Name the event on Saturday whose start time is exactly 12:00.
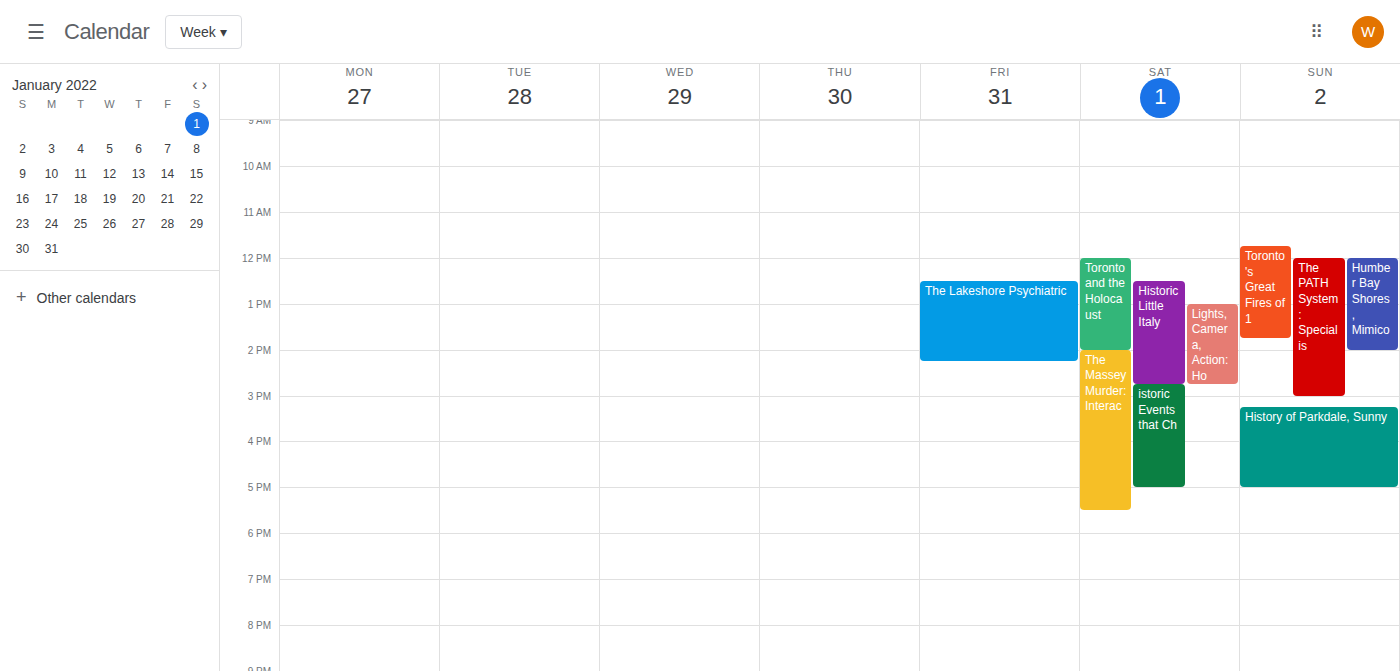
"Toronto and the Holocaust"